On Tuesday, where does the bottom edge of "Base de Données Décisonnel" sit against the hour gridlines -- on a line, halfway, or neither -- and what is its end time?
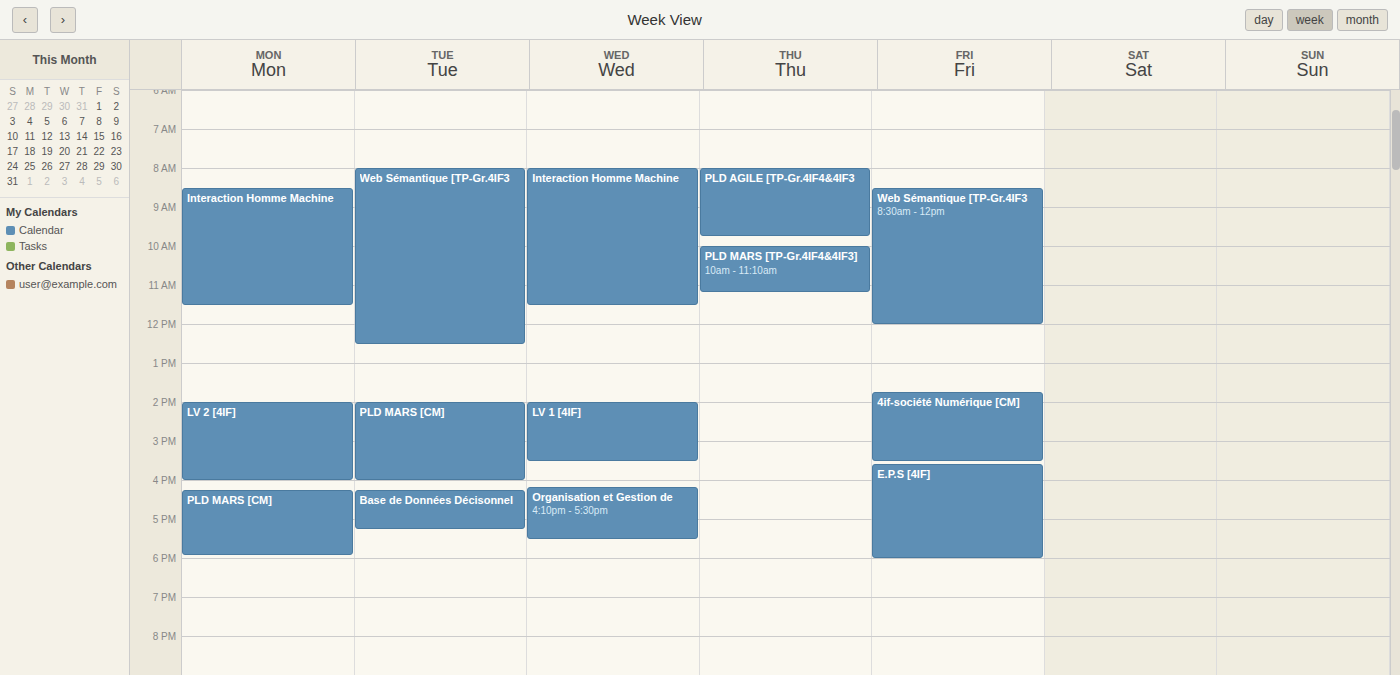
5:15 PM -- neither: a quarter of the way from the 5 PM line to the 6 PM line.